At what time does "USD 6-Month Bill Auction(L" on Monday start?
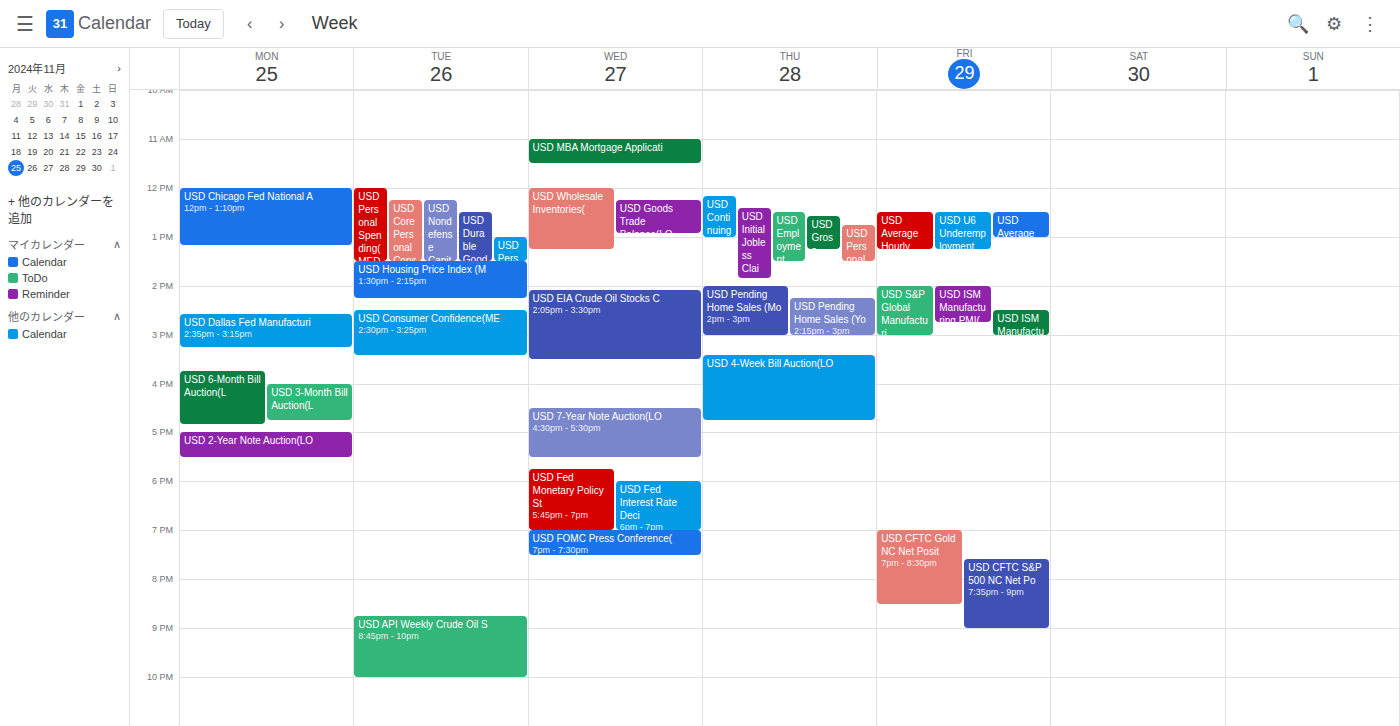
3:45 PM